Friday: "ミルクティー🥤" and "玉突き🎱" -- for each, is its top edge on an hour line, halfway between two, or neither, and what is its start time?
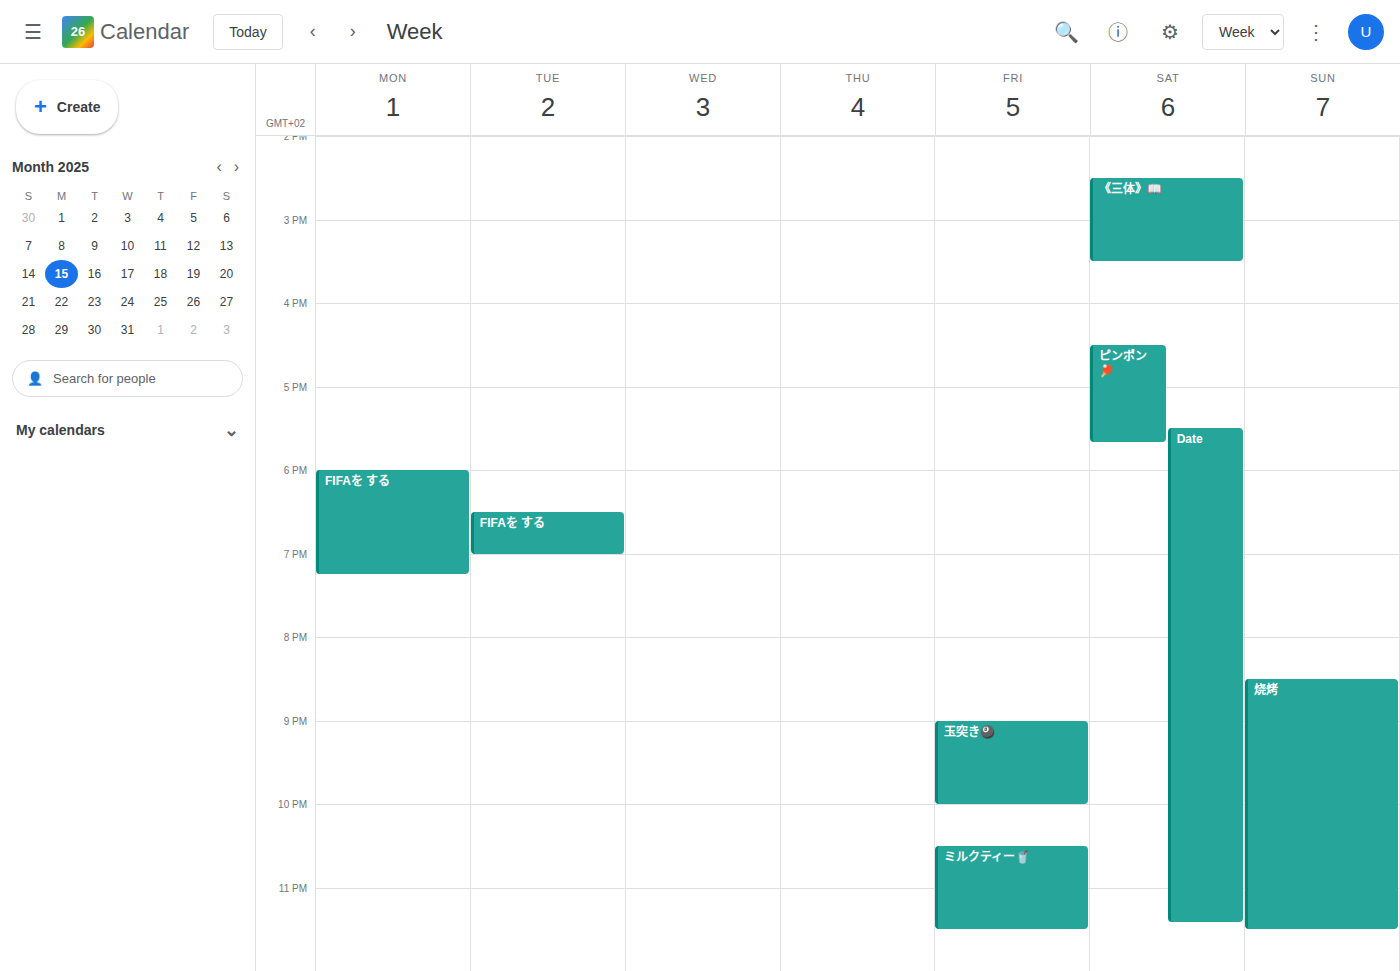
"ミルクティー🥤": 22:30, halfway between the 22:00 and 23:00 lines. "玉突き🎱": 21:00, exactly on the 21:00 line.